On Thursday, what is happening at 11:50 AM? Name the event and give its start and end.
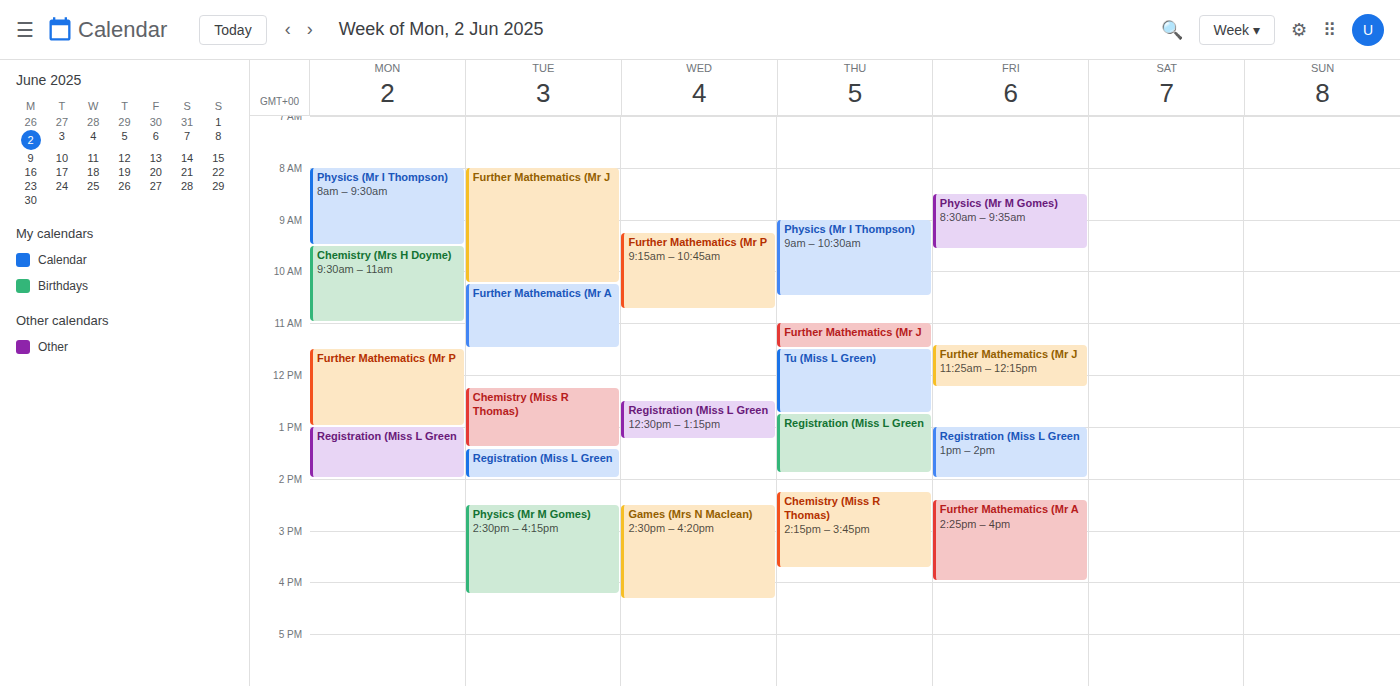
"Tu (Miss L Green)", 11:30 AM to 12:45 PM